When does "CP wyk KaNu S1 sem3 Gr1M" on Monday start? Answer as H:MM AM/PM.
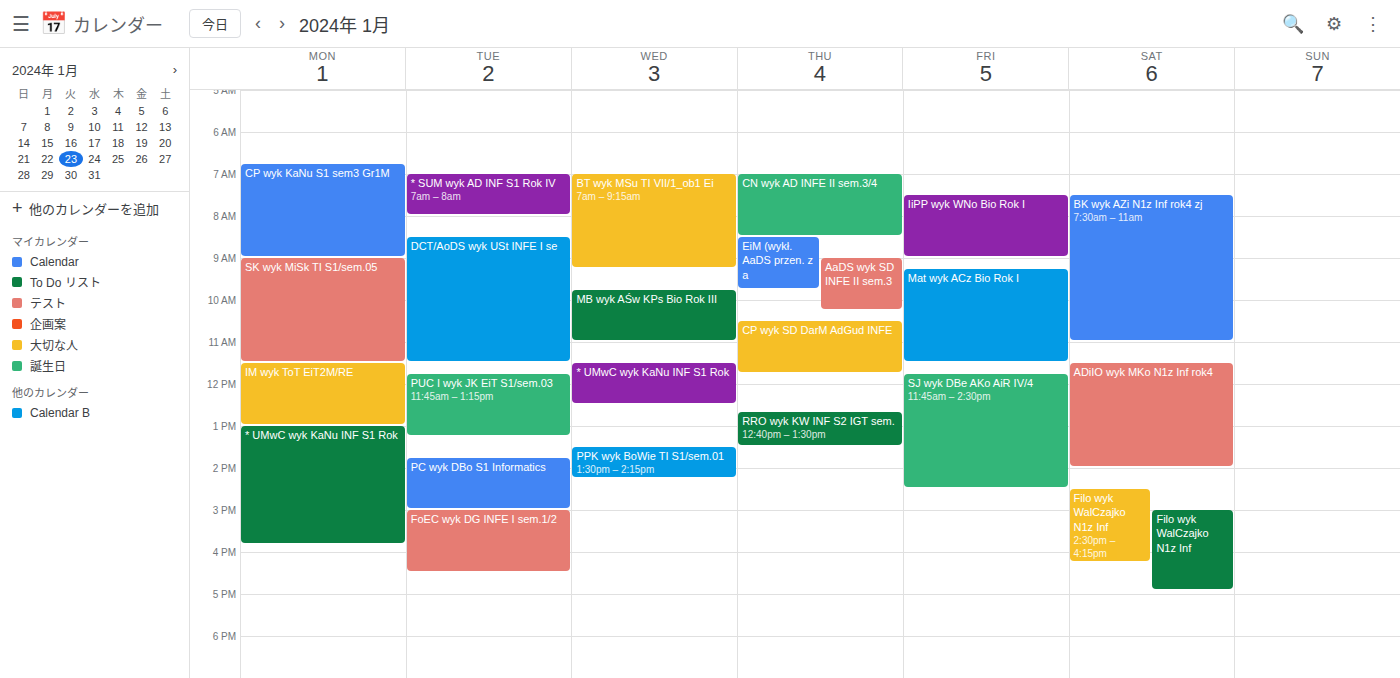
6:45 AM